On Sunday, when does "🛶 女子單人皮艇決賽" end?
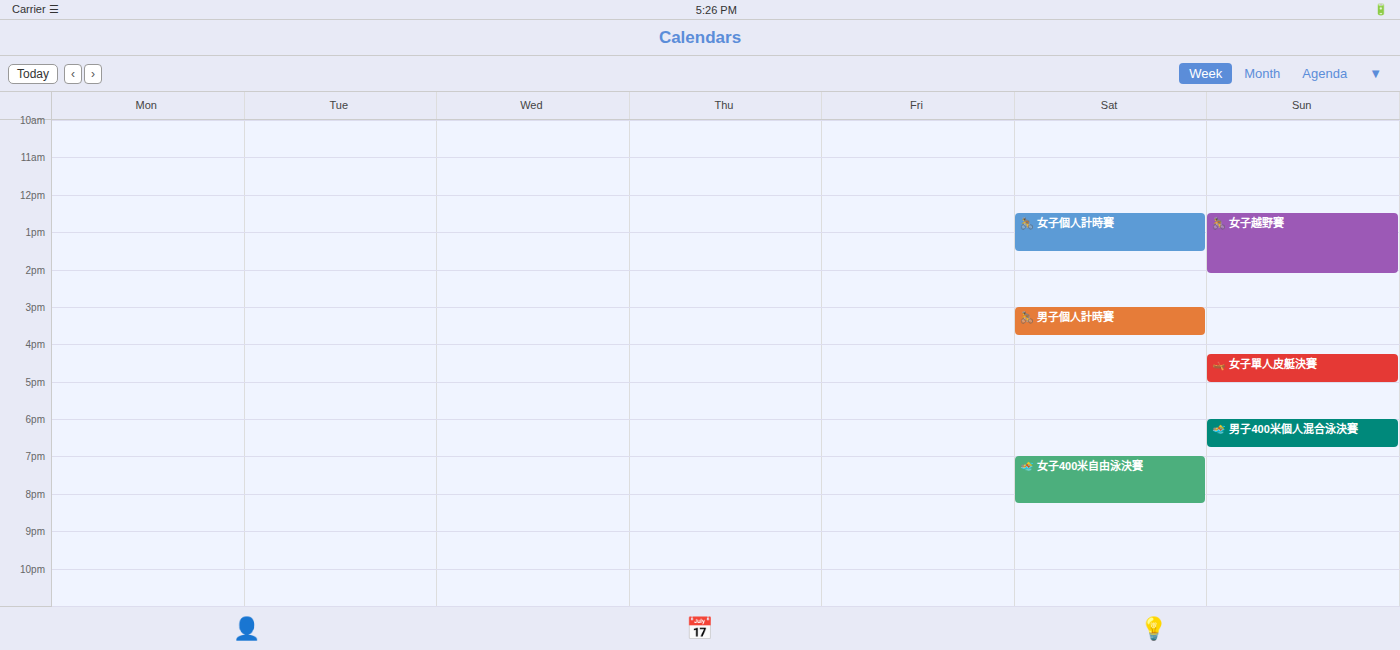
17:00